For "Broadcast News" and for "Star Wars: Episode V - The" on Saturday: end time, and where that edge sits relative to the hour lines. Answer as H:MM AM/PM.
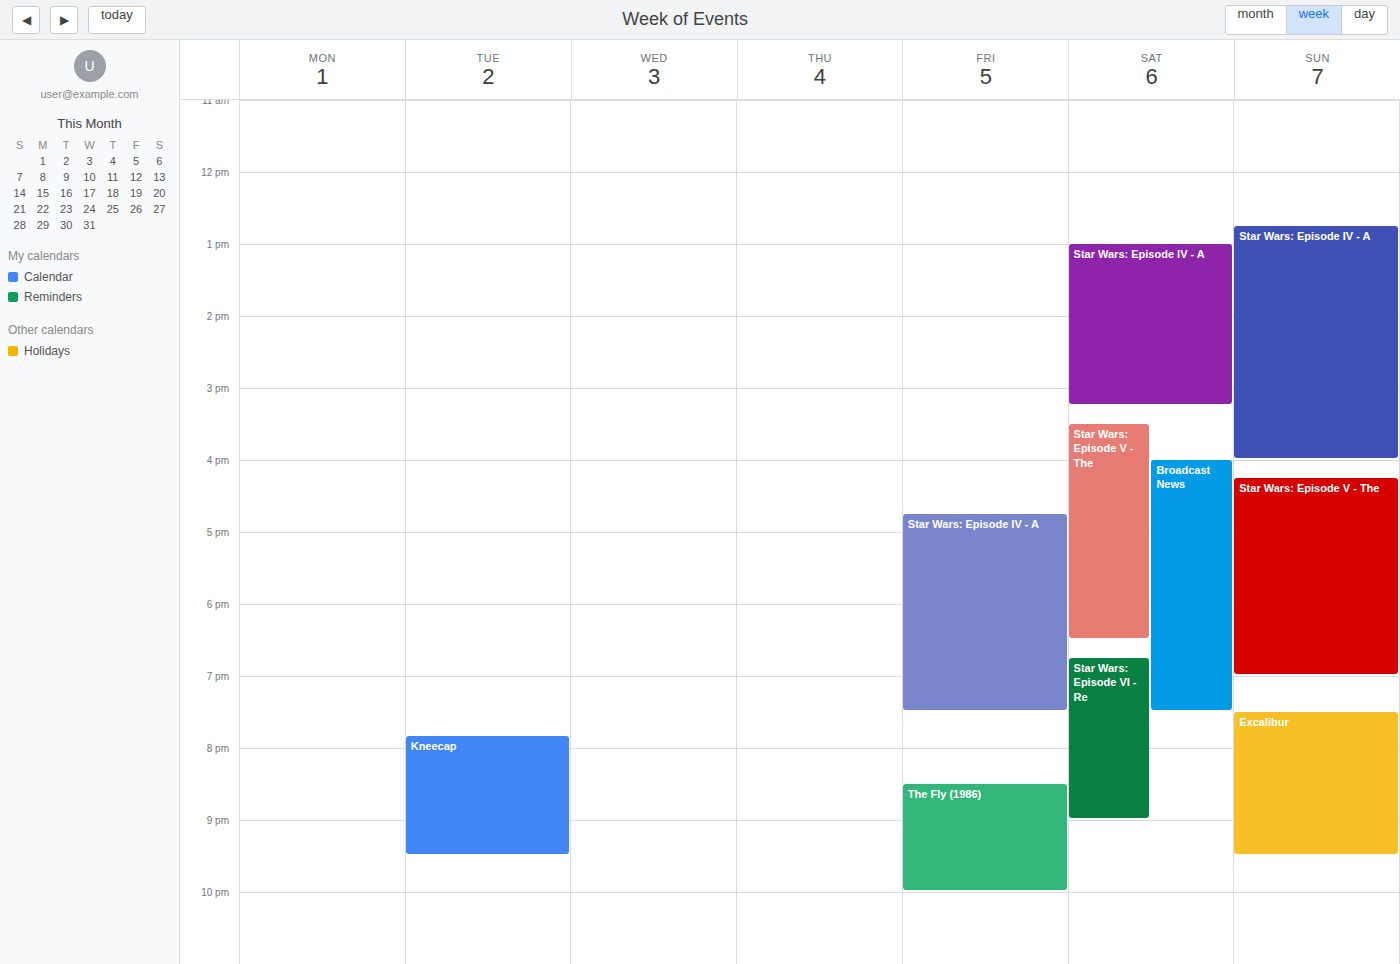
"Broadcast News": 7:30 PM, halfway between the 7 PM and 8 PM lines. "Star Wars: Episode V - The": 6:30 PM, halfway between the 6 PM and 7 PM lines.